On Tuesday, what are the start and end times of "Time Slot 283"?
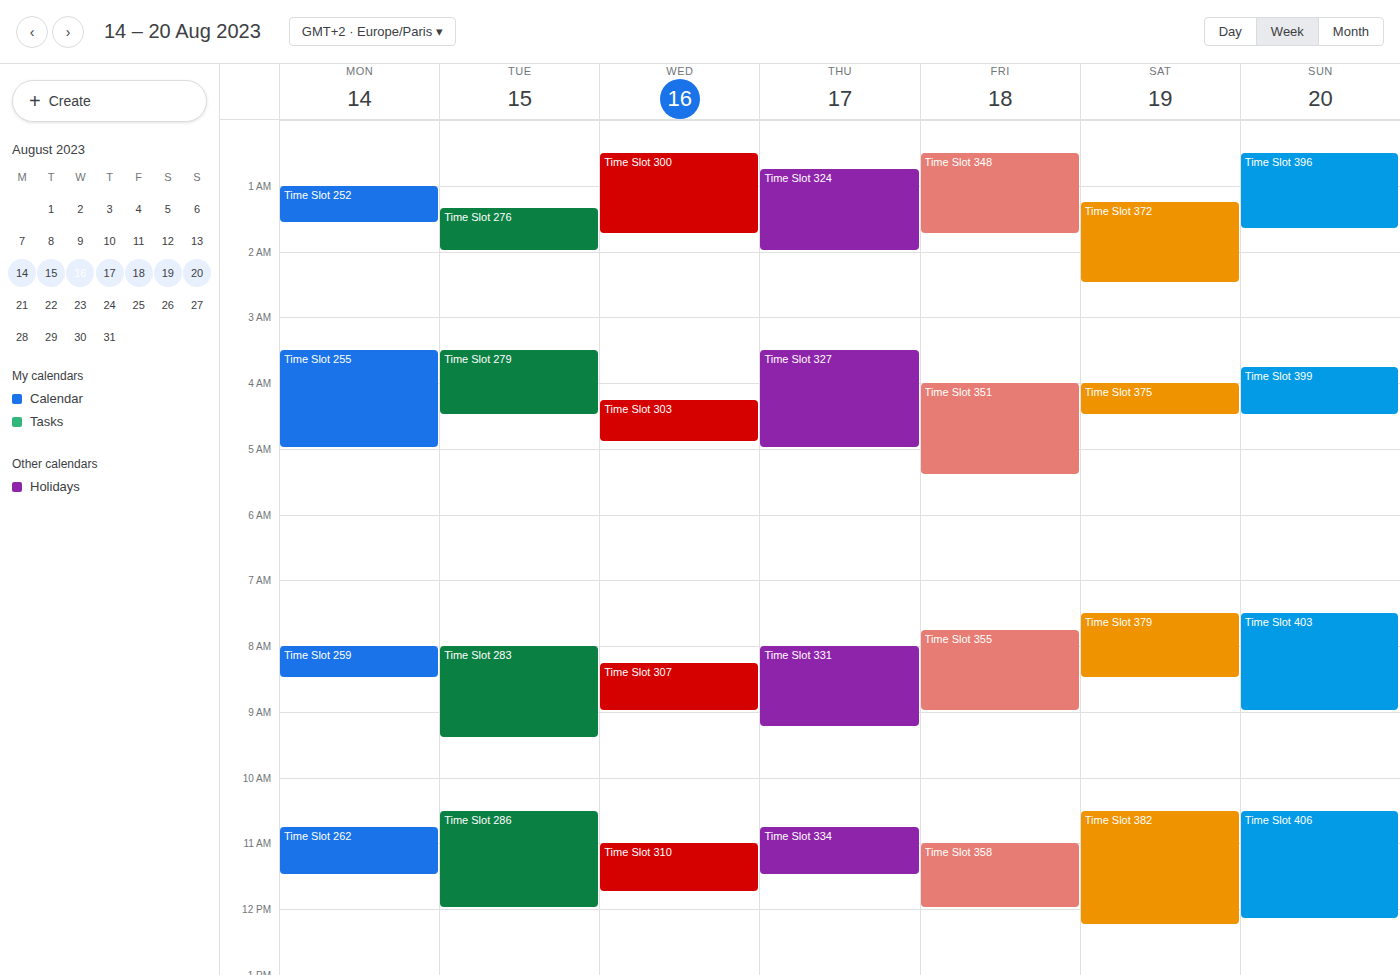
8:00 AM to 9:25 AM